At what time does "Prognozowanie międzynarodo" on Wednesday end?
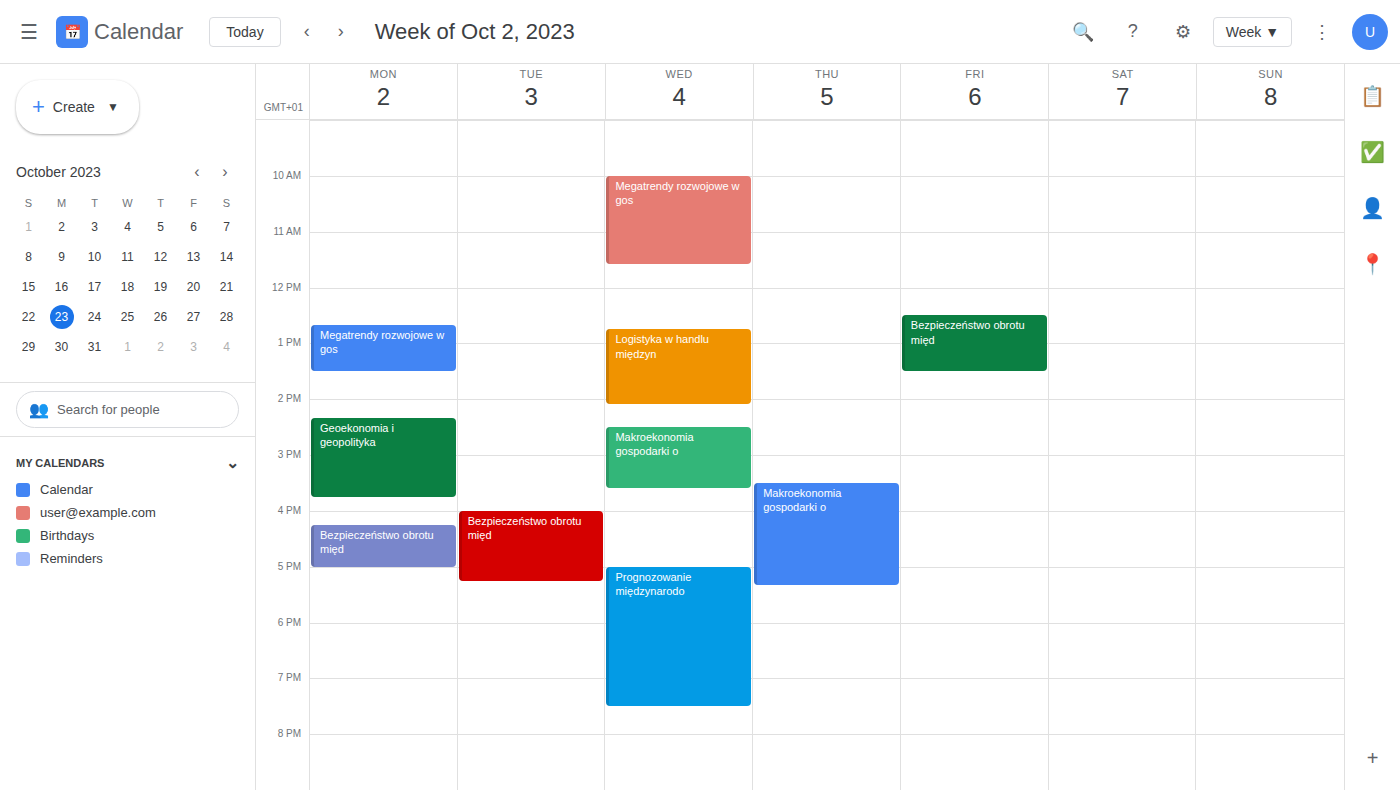
7:30 PM